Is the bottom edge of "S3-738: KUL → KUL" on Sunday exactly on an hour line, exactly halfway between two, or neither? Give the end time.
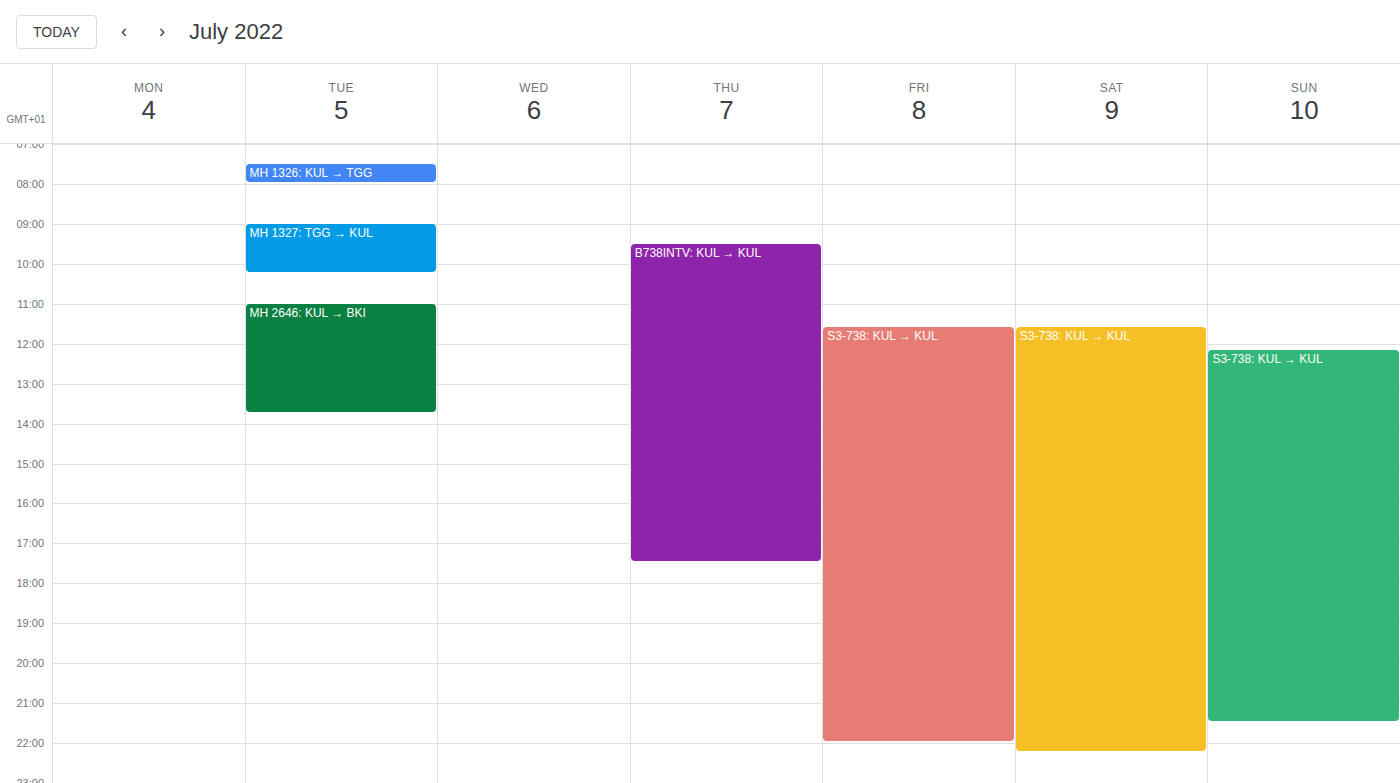
9:30 PM -- halfway between the 9 PM and 10 PM lines.